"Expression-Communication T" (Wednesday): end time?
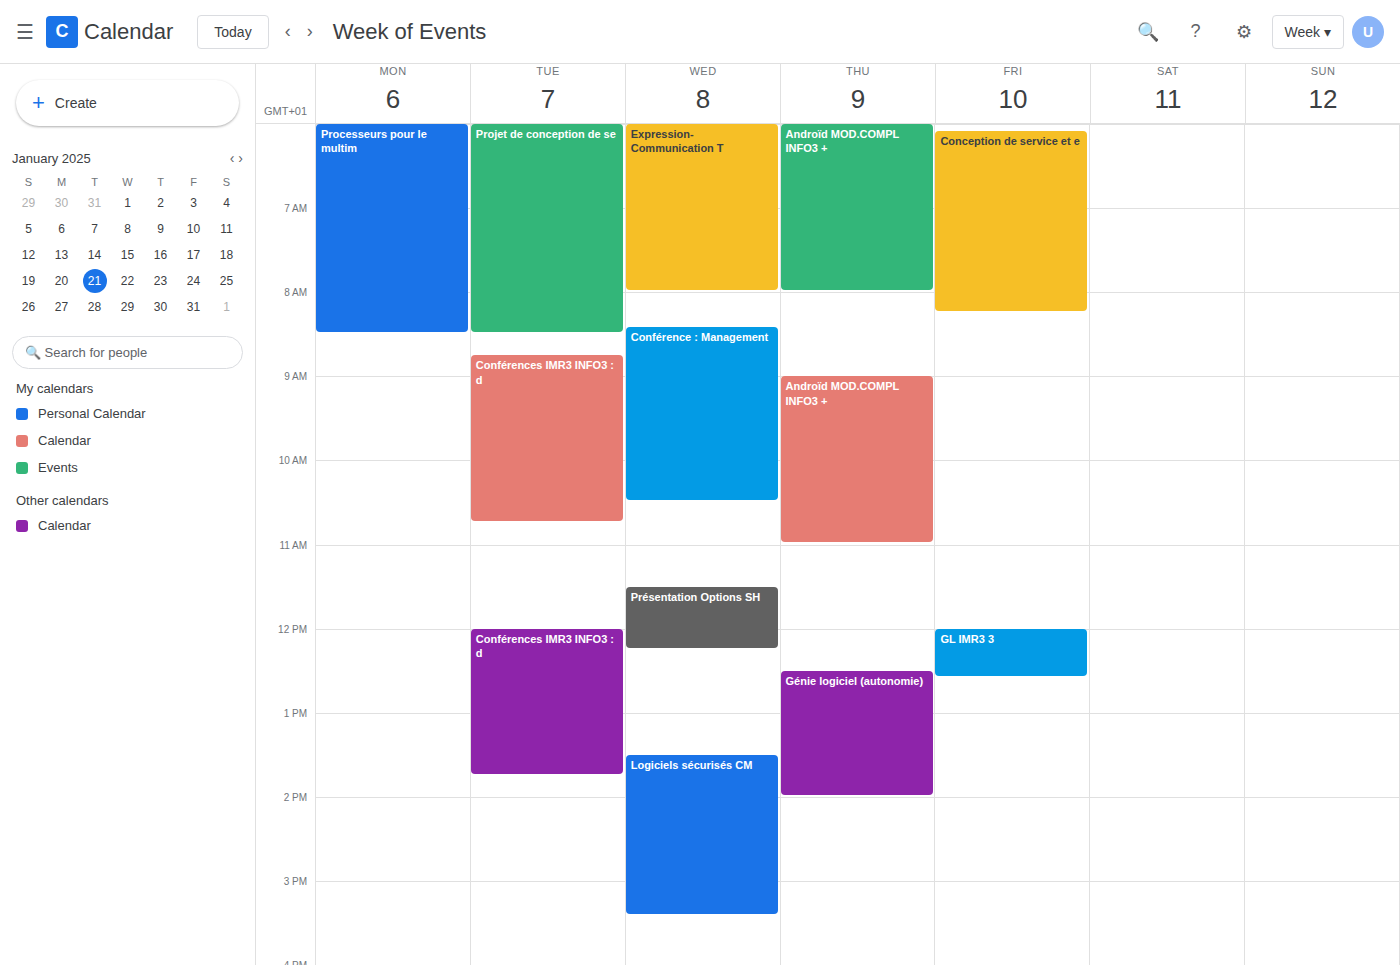
8:00 AM